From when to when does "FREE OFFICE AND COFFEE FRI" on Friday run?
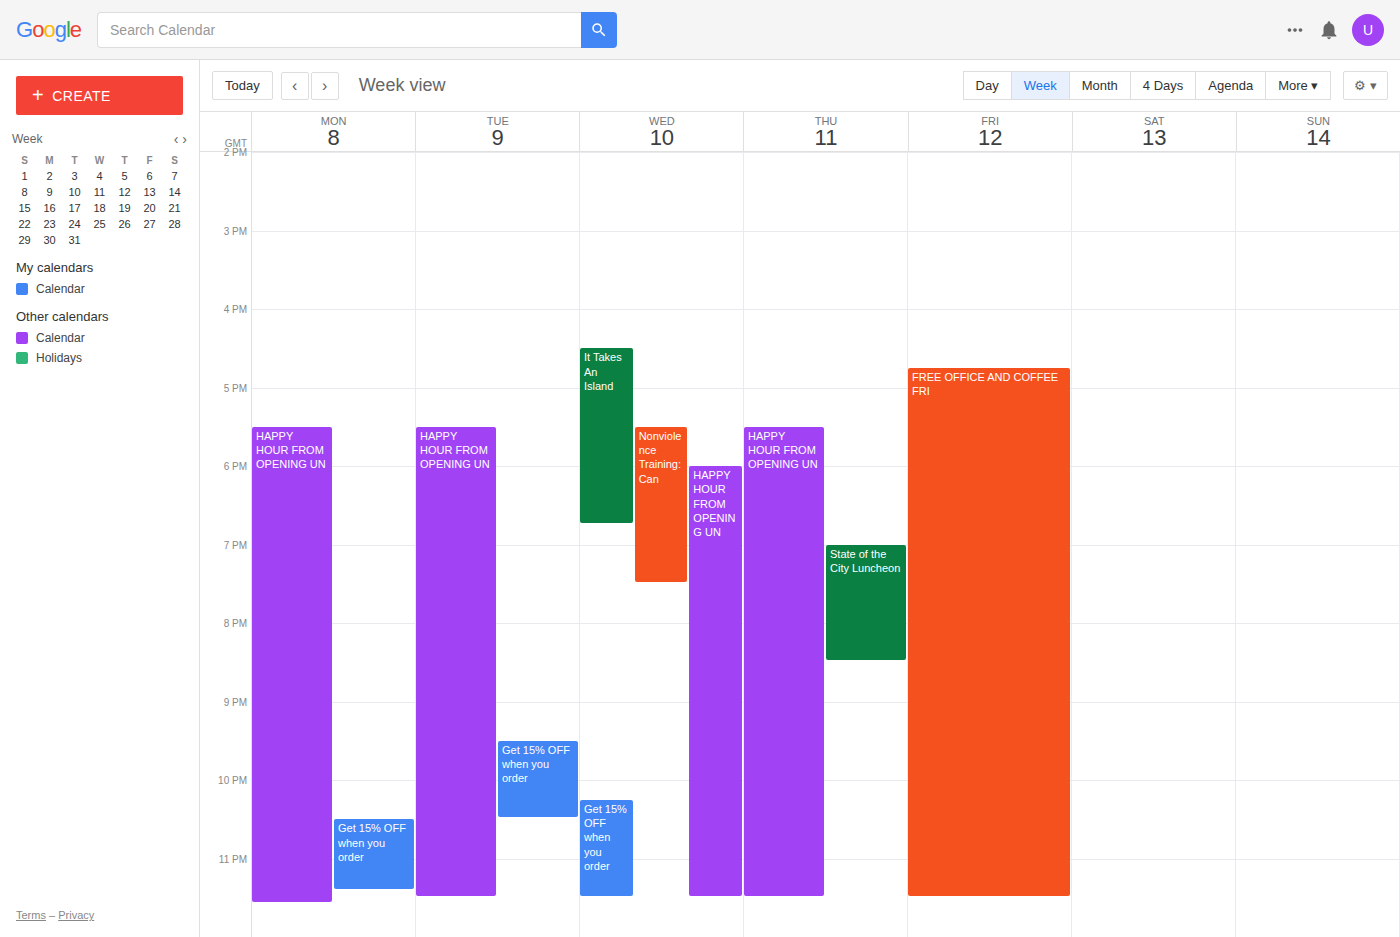
4:45 PM to 11:30 PM